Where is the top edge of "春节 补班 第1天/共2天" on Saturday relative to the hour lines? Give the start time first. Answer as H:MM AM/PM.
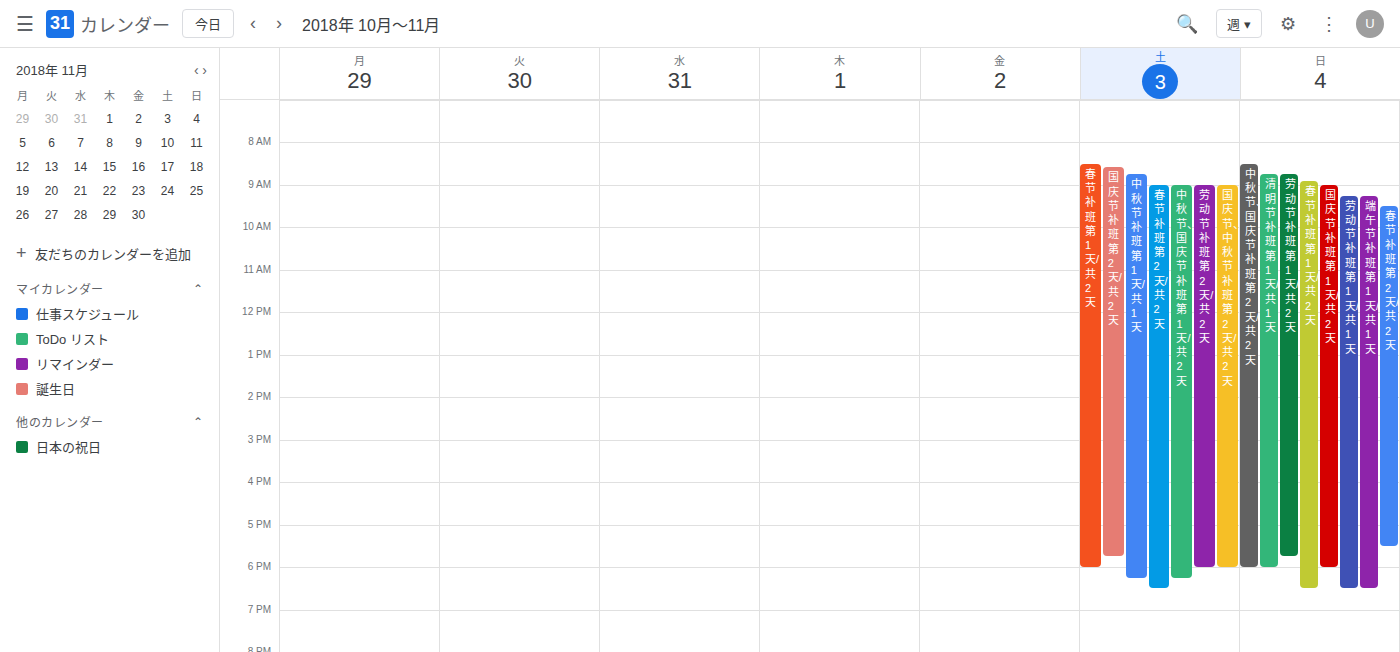
8:30 AM -- halfway between the 8 AM and 9 AM lines.